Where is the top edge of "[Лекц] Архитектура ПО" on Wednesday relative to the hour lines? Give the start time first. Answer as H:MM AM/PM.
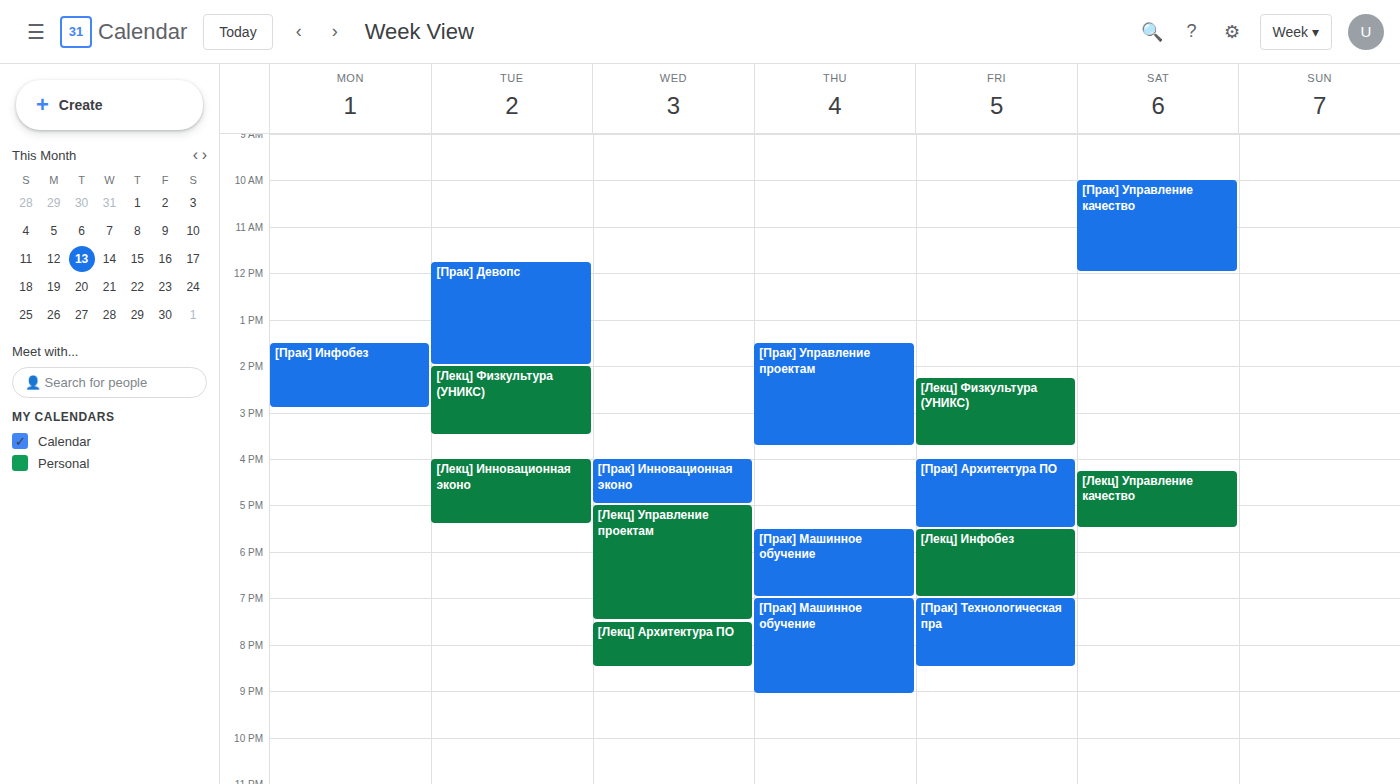
7:30 PM -- halfway between the 7 PM and 8 PM lines.